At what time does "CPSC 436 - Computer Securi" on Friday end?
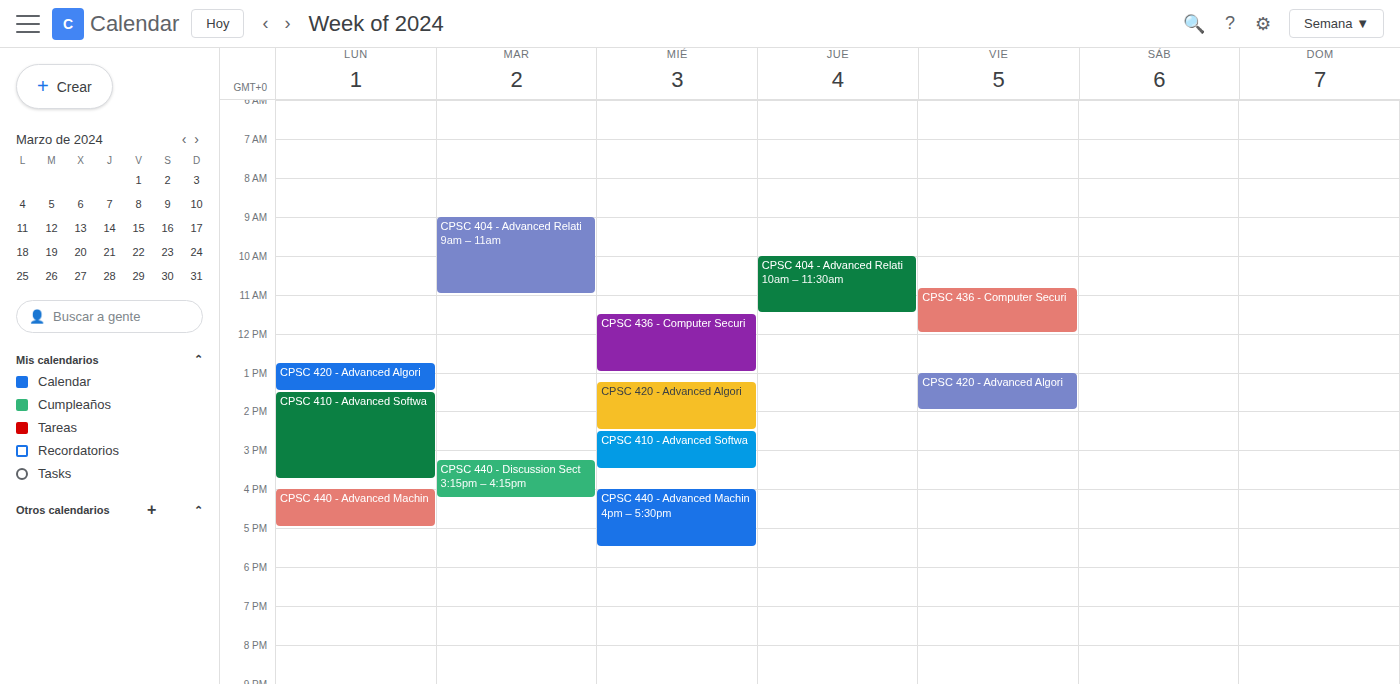
12:00 PM